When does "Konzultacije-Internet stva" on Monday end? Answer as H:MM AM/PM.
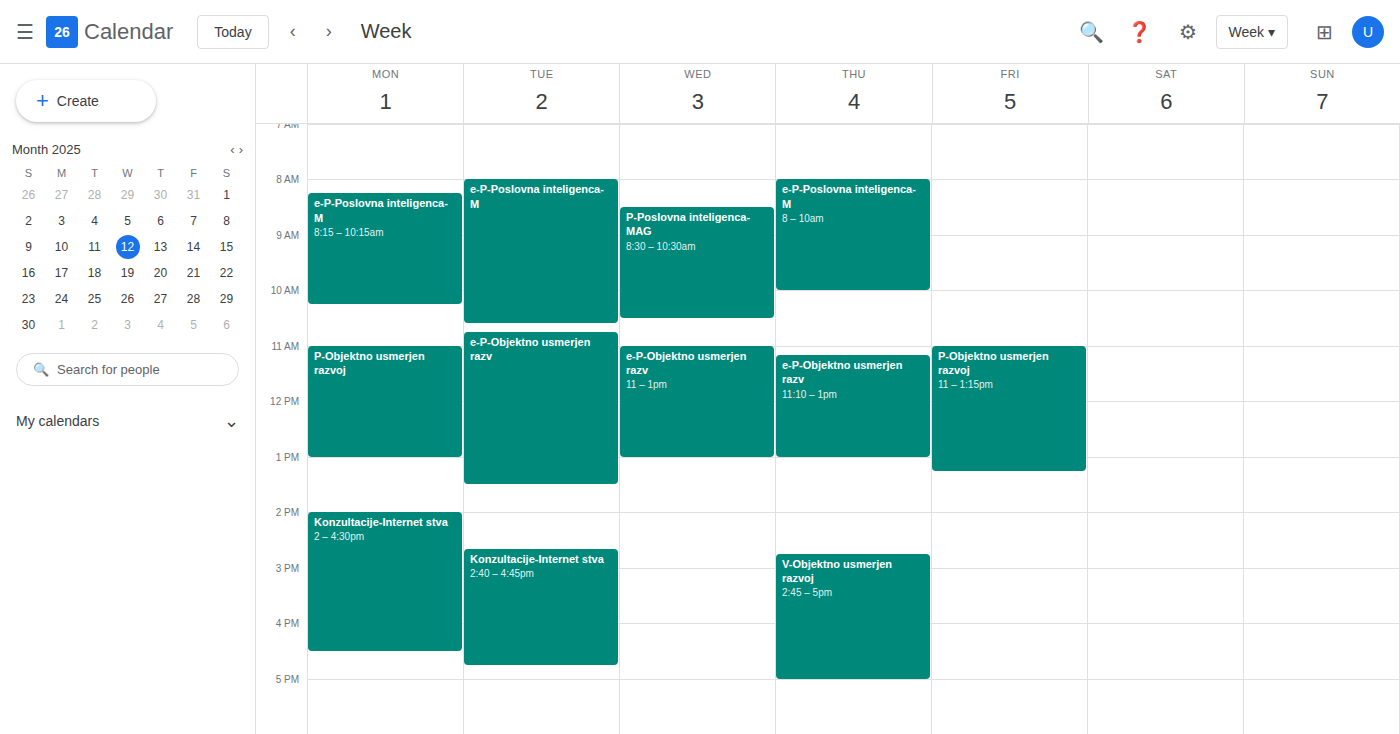
4:30 PM